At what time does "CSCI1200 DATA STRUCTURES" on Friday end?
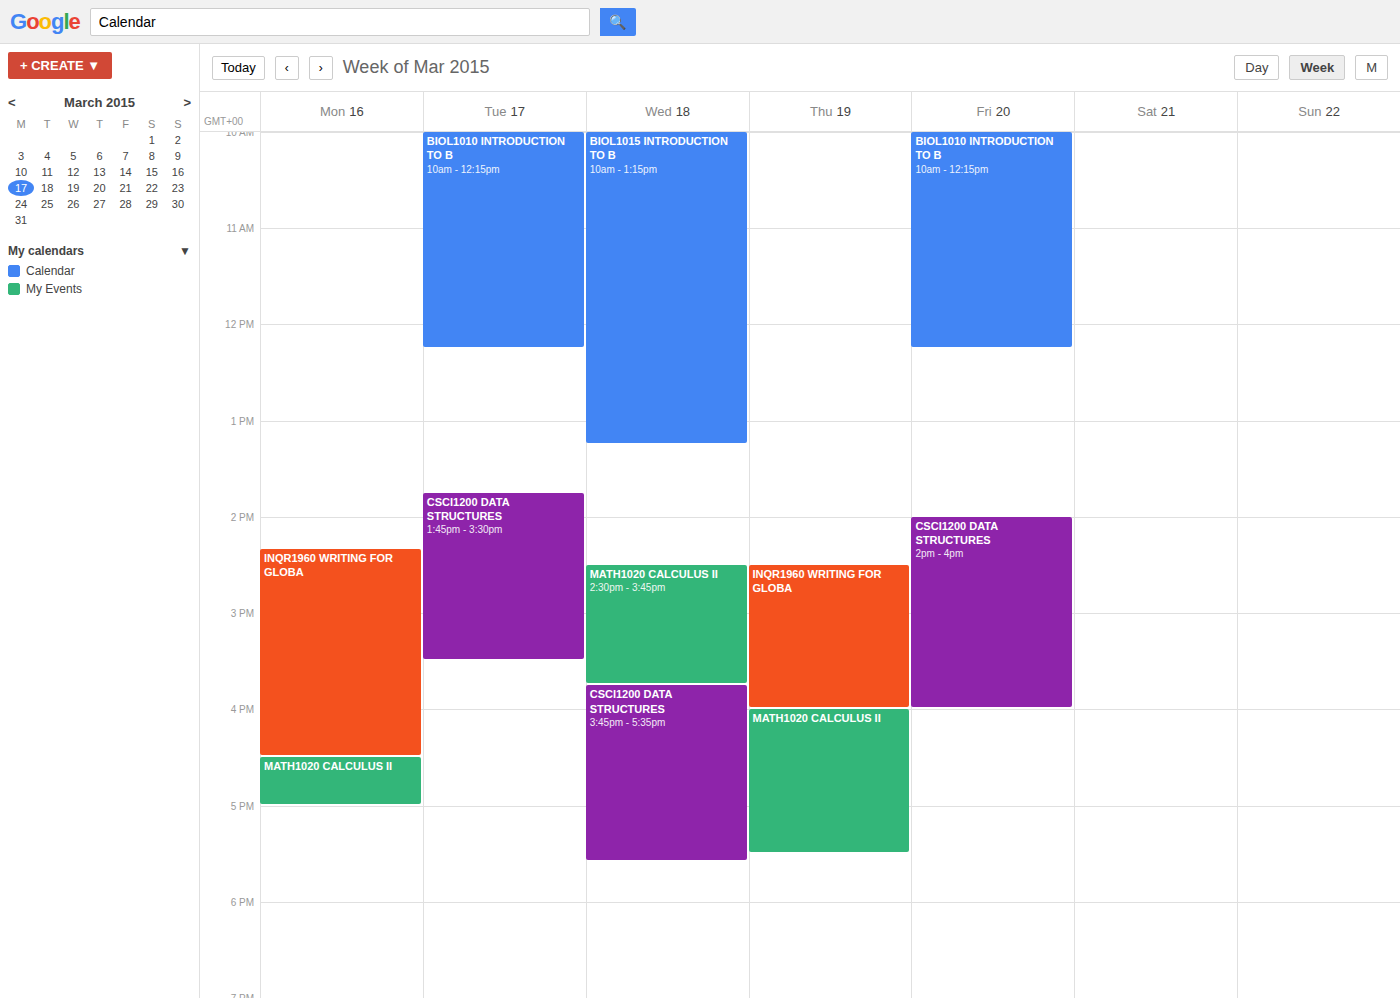
4:00 PM